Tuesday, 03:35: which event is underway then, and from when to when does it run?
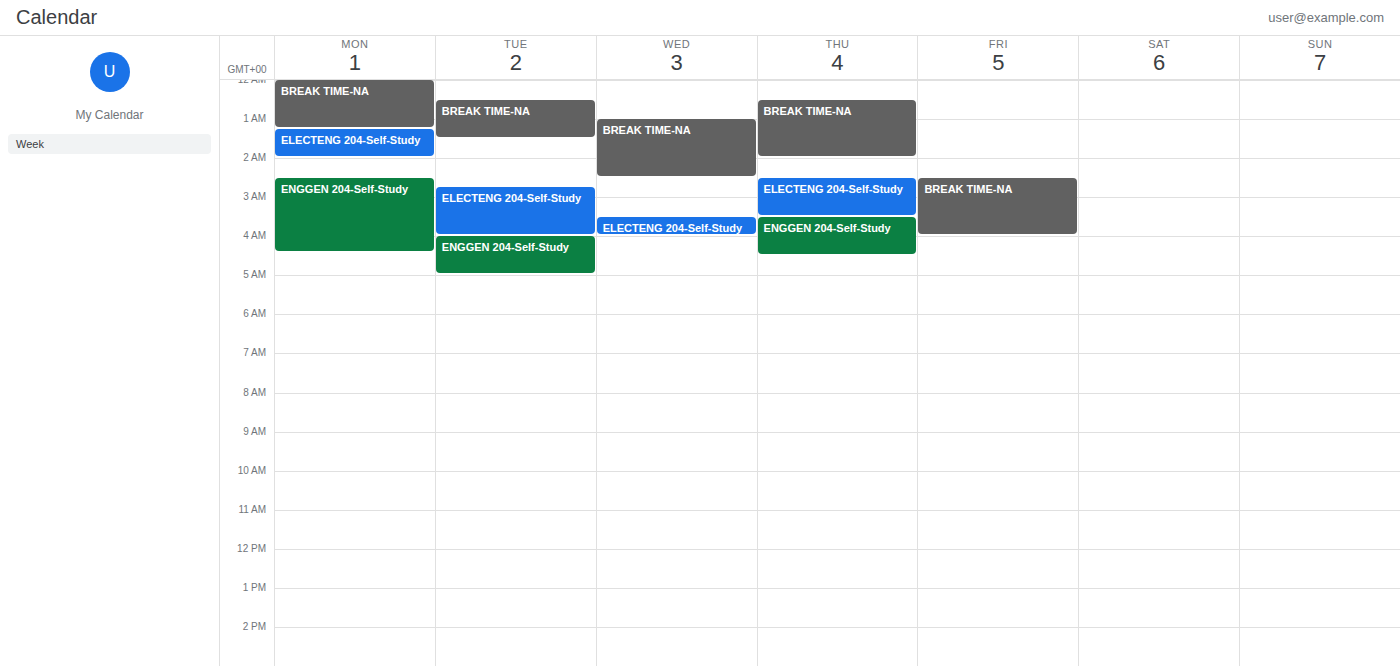
"ELECTENG 204-Self-Study", 02:45 to 04:00